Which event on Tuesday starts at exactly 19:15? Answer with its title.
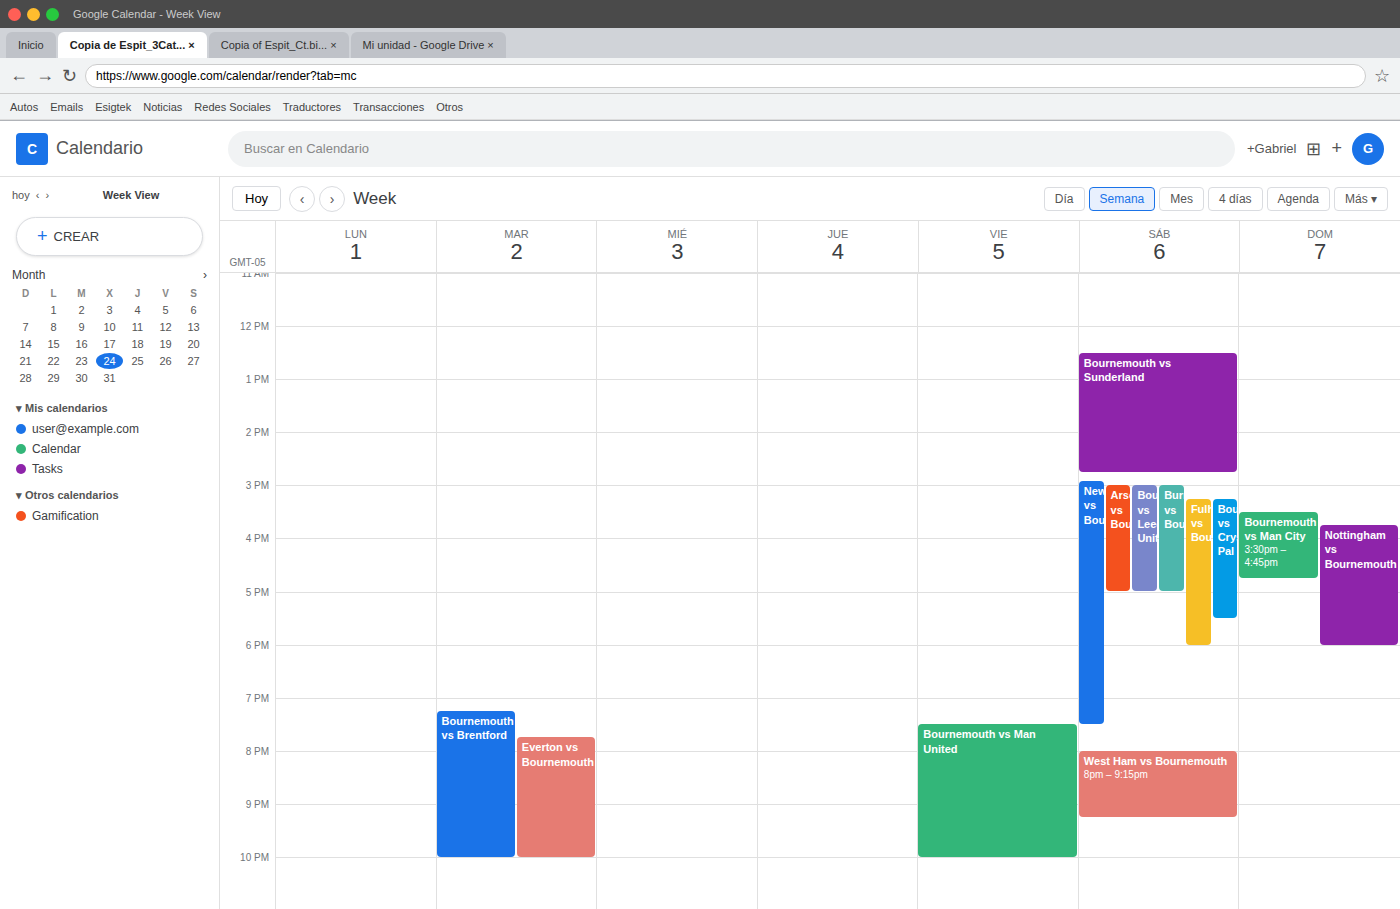
"Bournemouth vs Brentford"